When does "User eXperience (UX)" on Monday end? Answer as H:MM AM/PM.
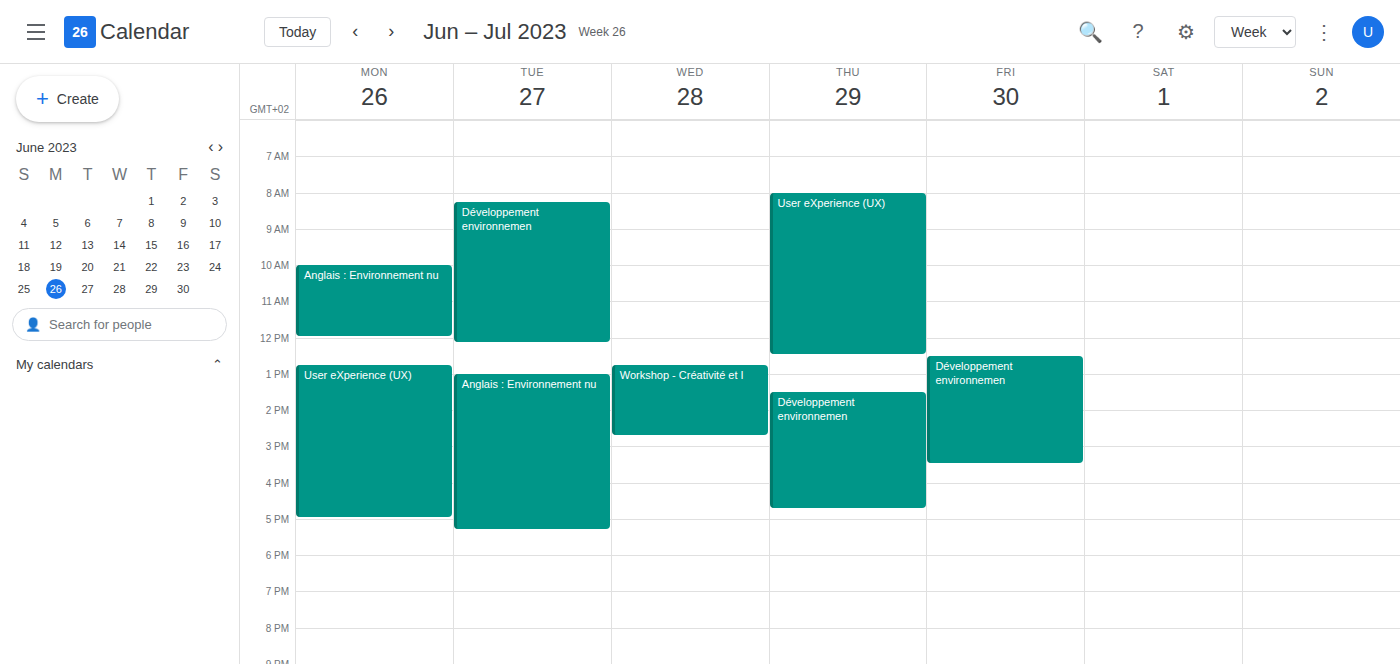
5:00 PM